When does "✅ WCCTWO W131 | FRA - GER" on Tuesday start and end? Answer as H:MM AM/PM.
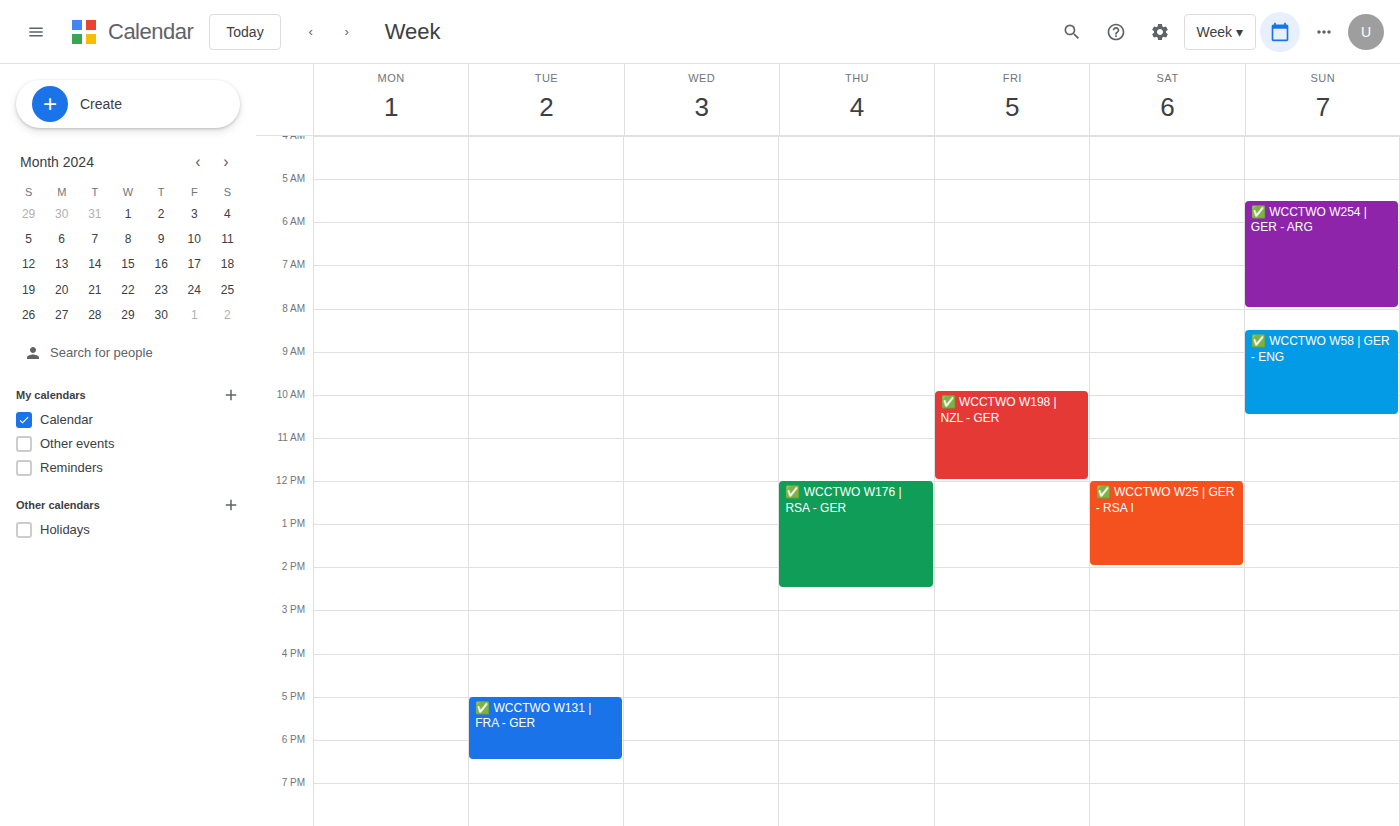
5:00 PM to 6:30 PM